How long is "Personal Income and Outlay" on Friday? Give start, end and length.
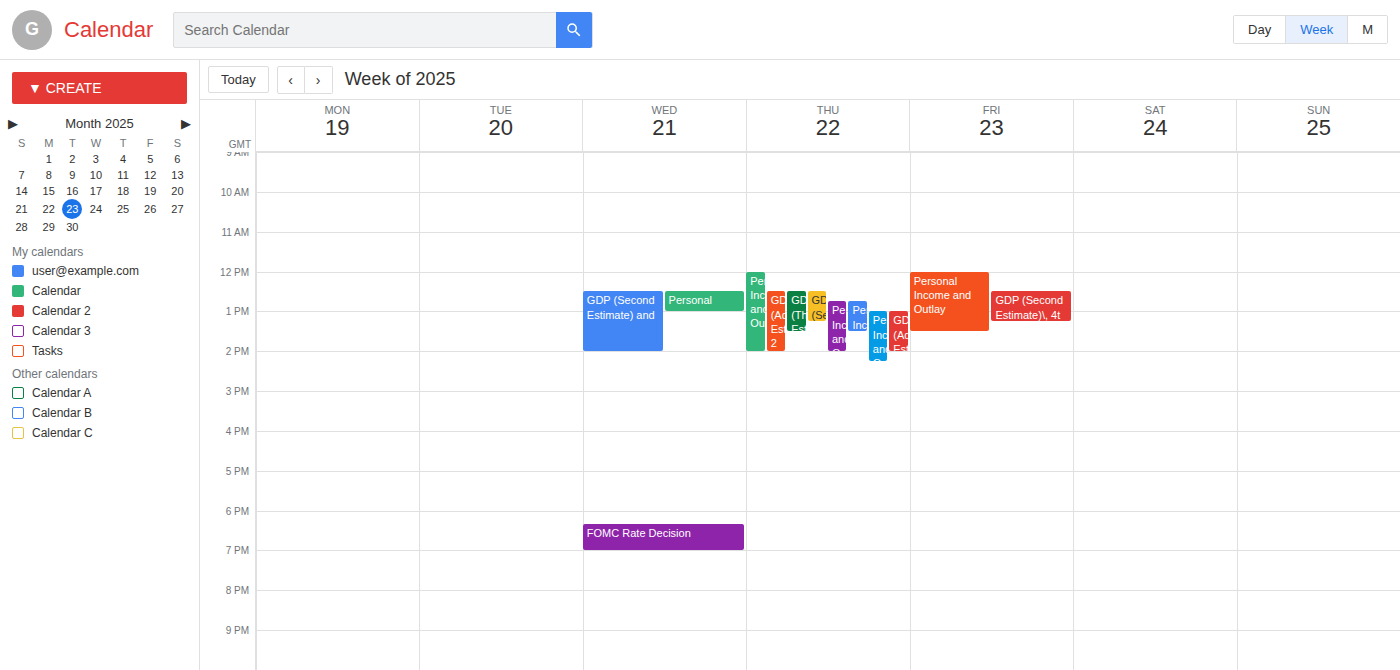
12:00 PM to 1:30 PM, 1 hour 30 minutes